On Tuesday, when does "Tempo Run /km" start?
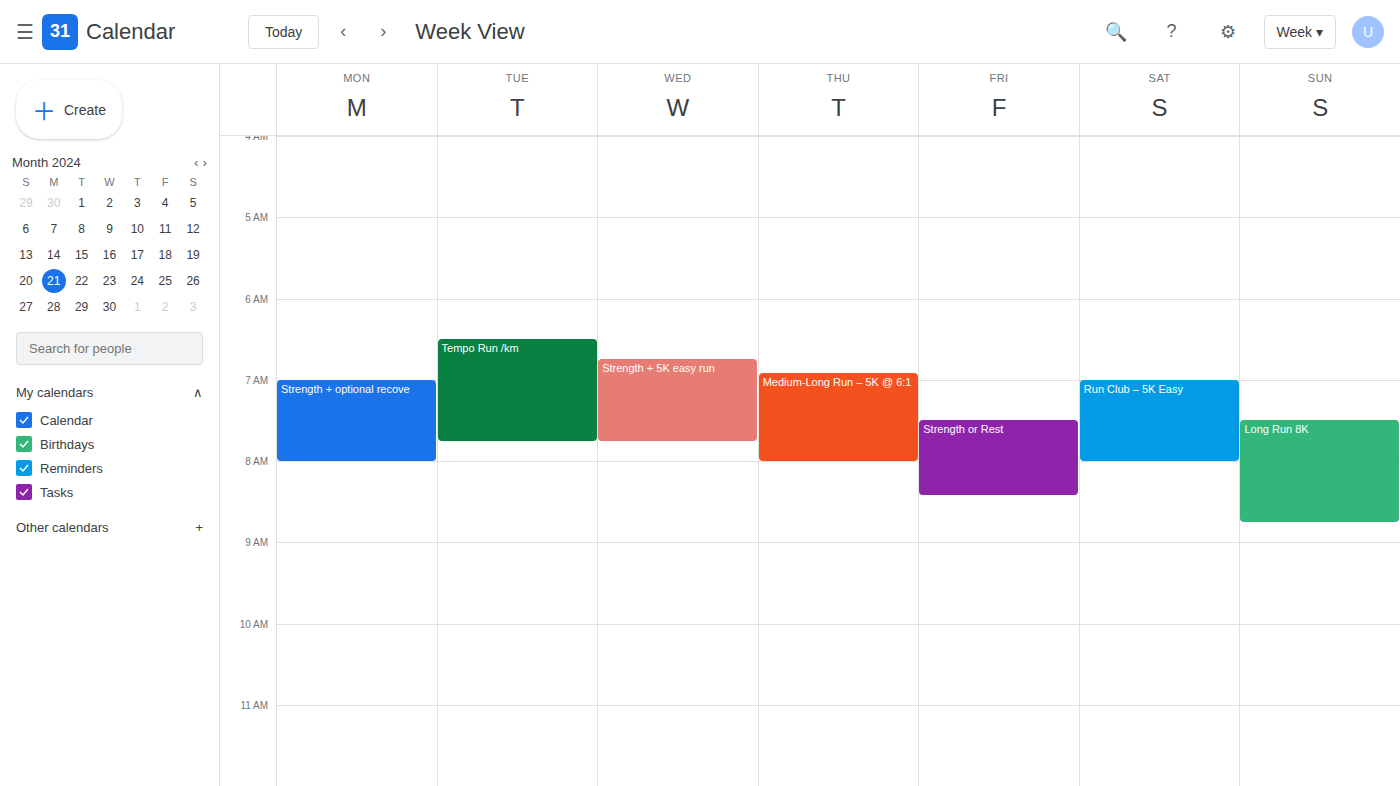
6:30 AM